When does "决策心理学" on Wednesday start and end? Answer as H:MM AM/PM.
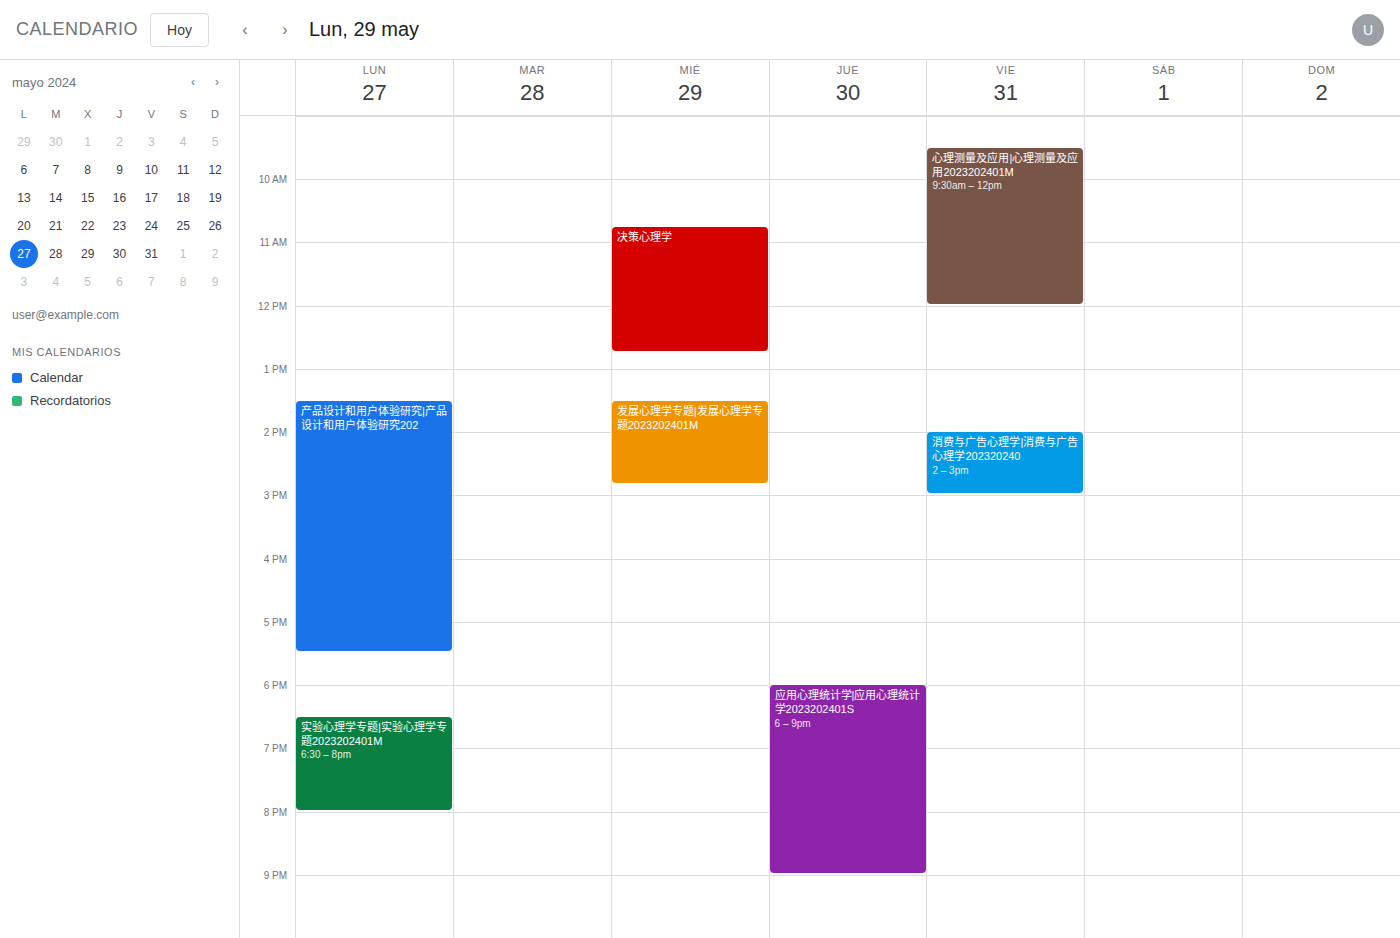
10:45 AM to 12:45 PM